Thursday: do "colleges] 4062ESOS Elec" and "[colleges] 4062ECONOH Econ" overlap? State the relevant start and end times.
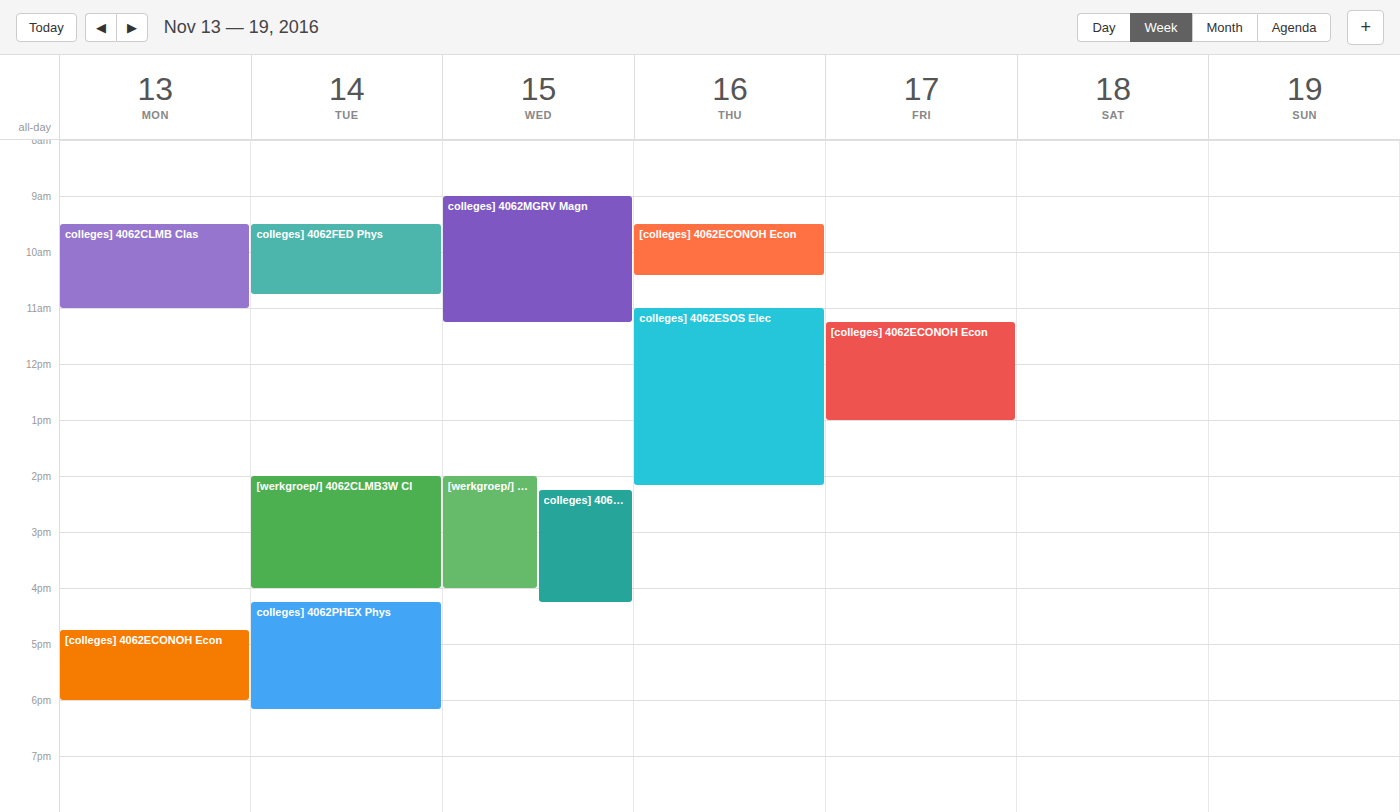
"[colleges] 4062ECONOH Econ" ends at 10:25 AM and "colleges] 4062ESOS Elec" starts at 11:00 AM -- no overlap.